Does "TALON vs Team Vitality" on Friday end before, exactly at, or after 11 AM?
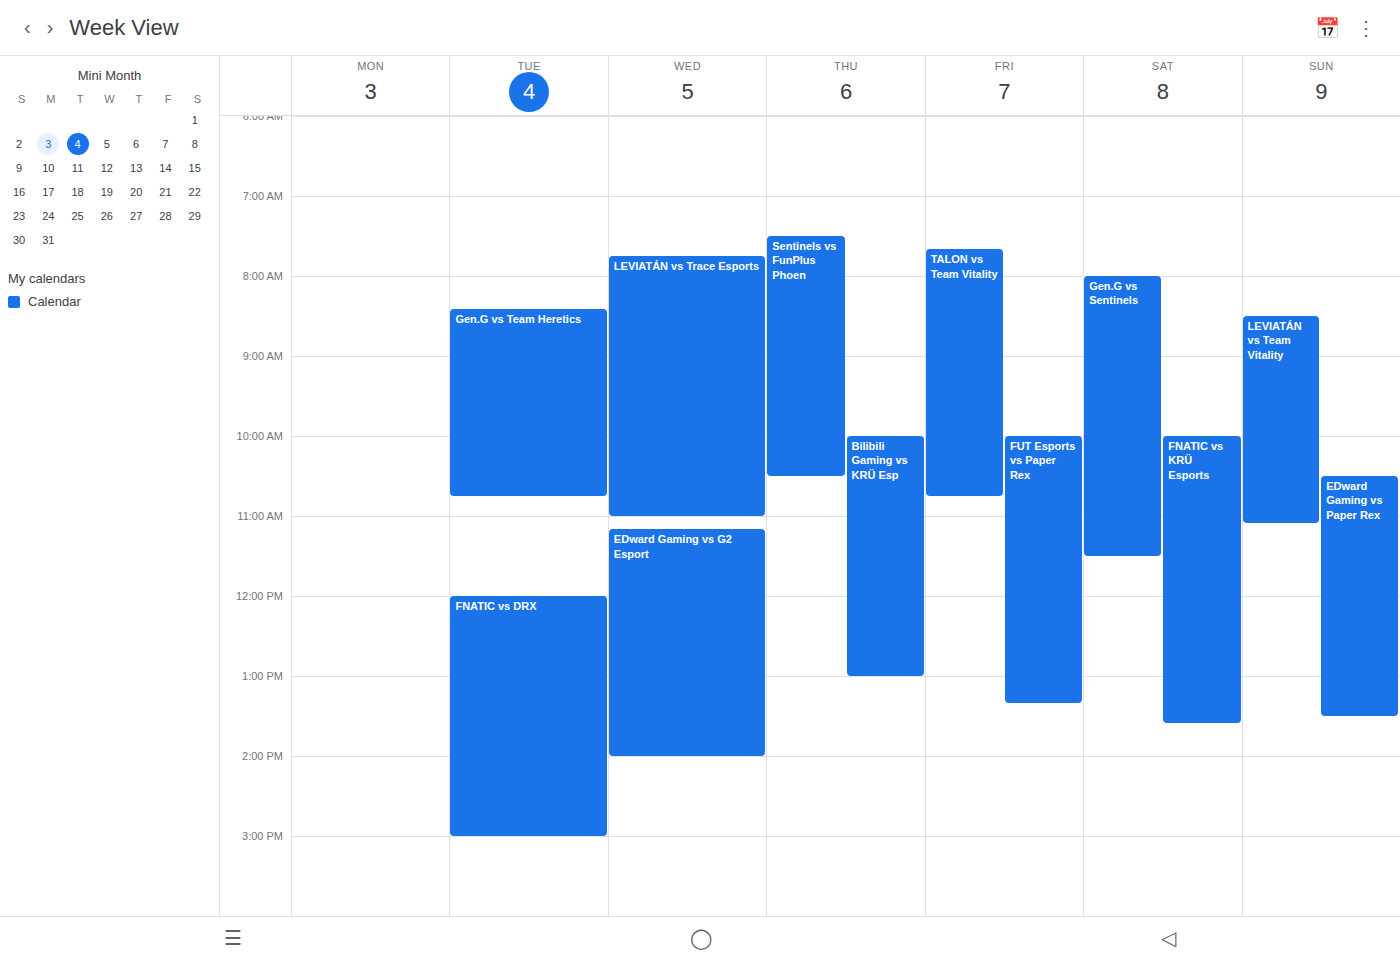
10:45 AM -- before 11 AM, 15 minutes above the 11 AM line.